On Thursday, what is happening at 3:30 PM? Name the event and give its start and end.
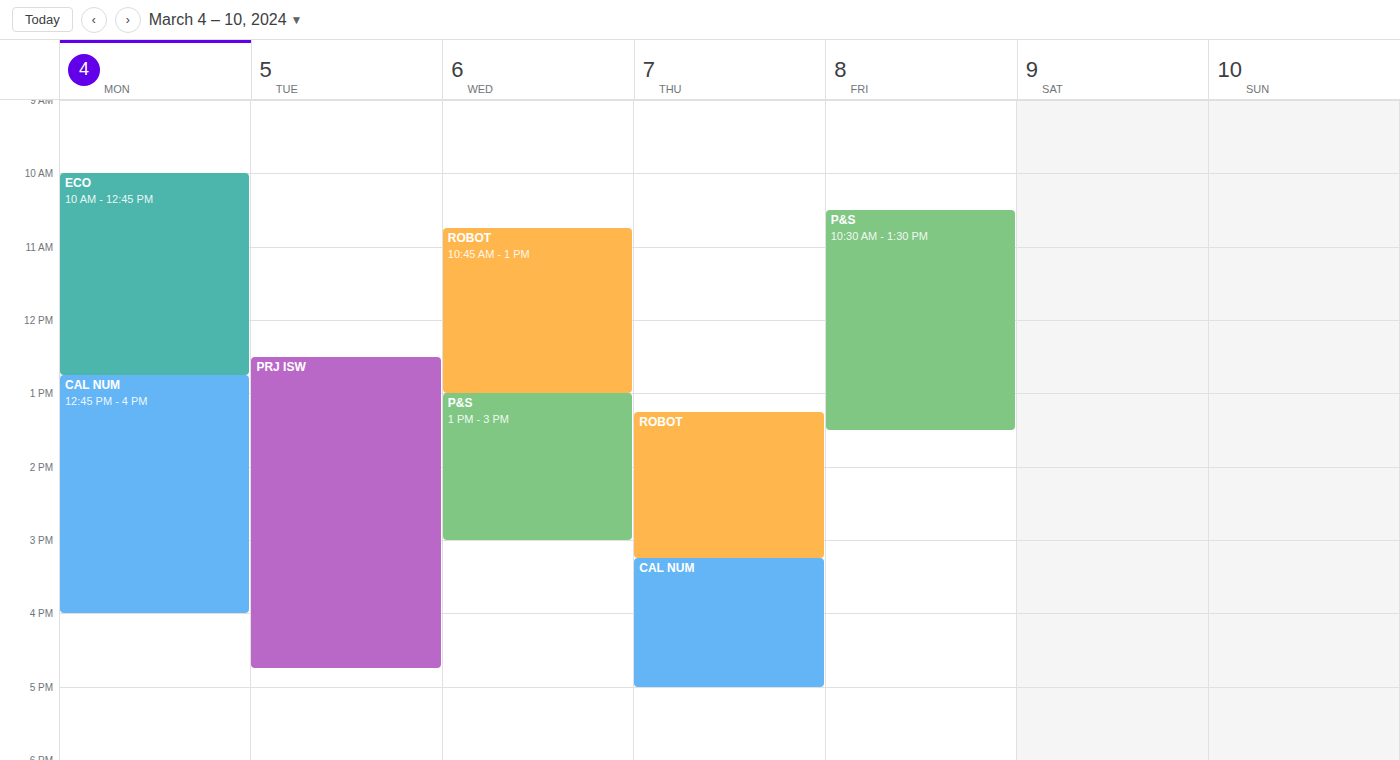
"CAL NUM", 3:15 PM to 5:00 PM